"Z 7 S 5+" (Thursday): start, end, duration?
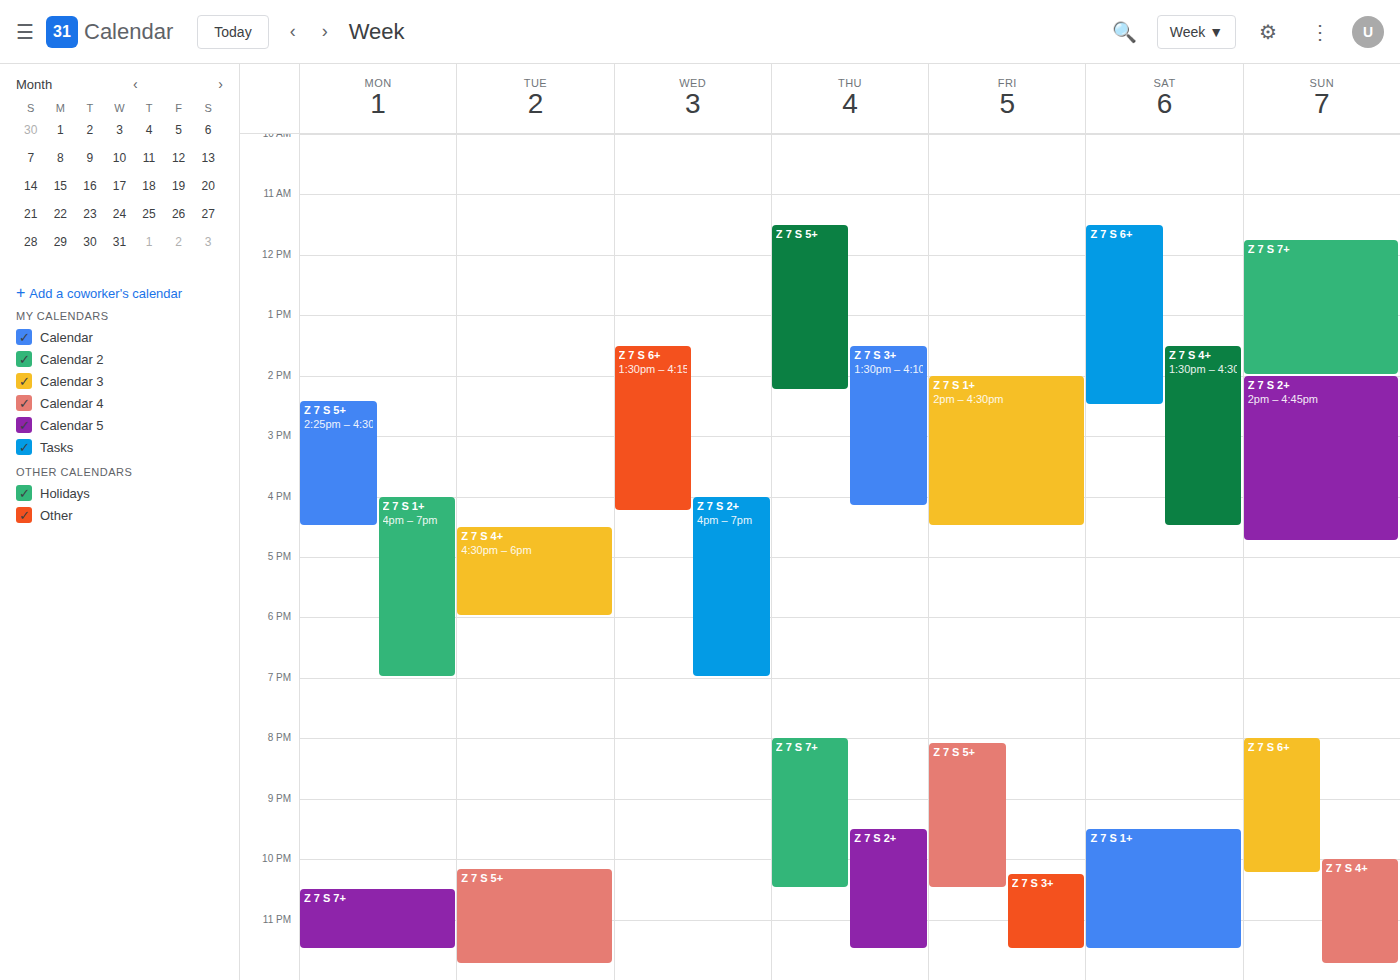
11:30 AM to 2:15 PM, 2 hours 45 minutes